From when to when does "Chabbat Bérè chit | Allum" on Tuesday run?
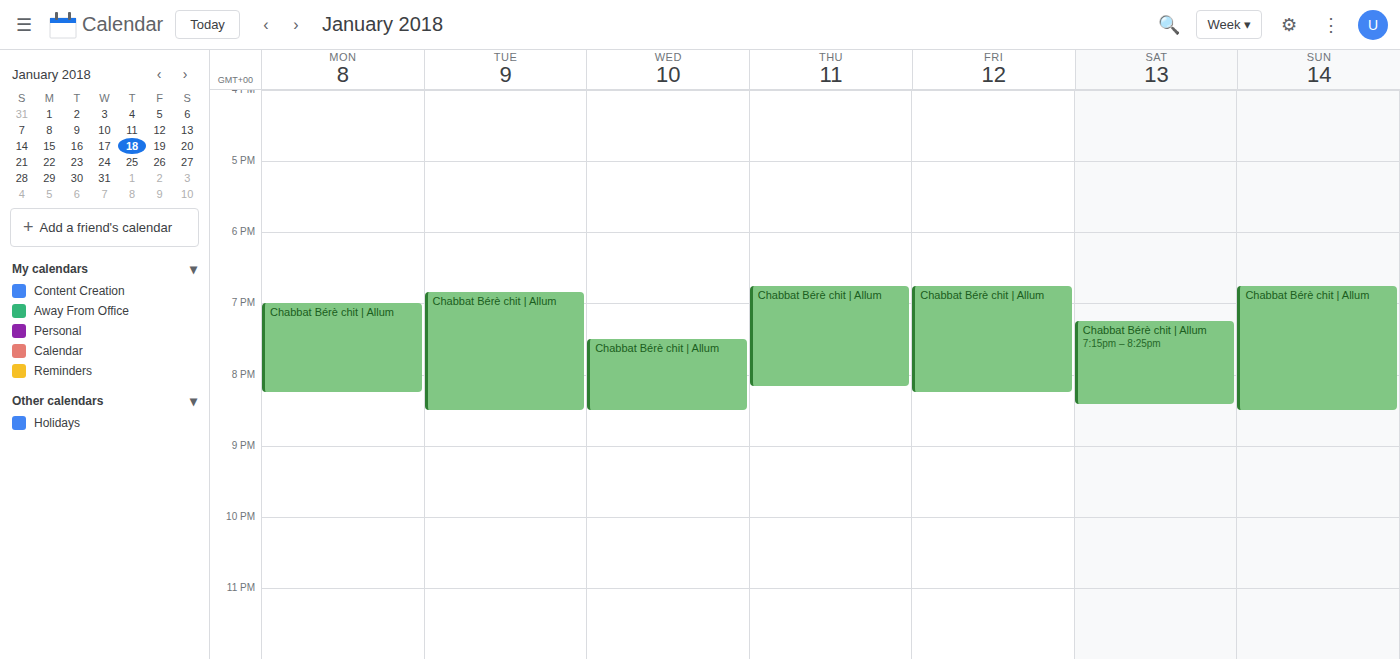
6:50 PM to 8:30 PM